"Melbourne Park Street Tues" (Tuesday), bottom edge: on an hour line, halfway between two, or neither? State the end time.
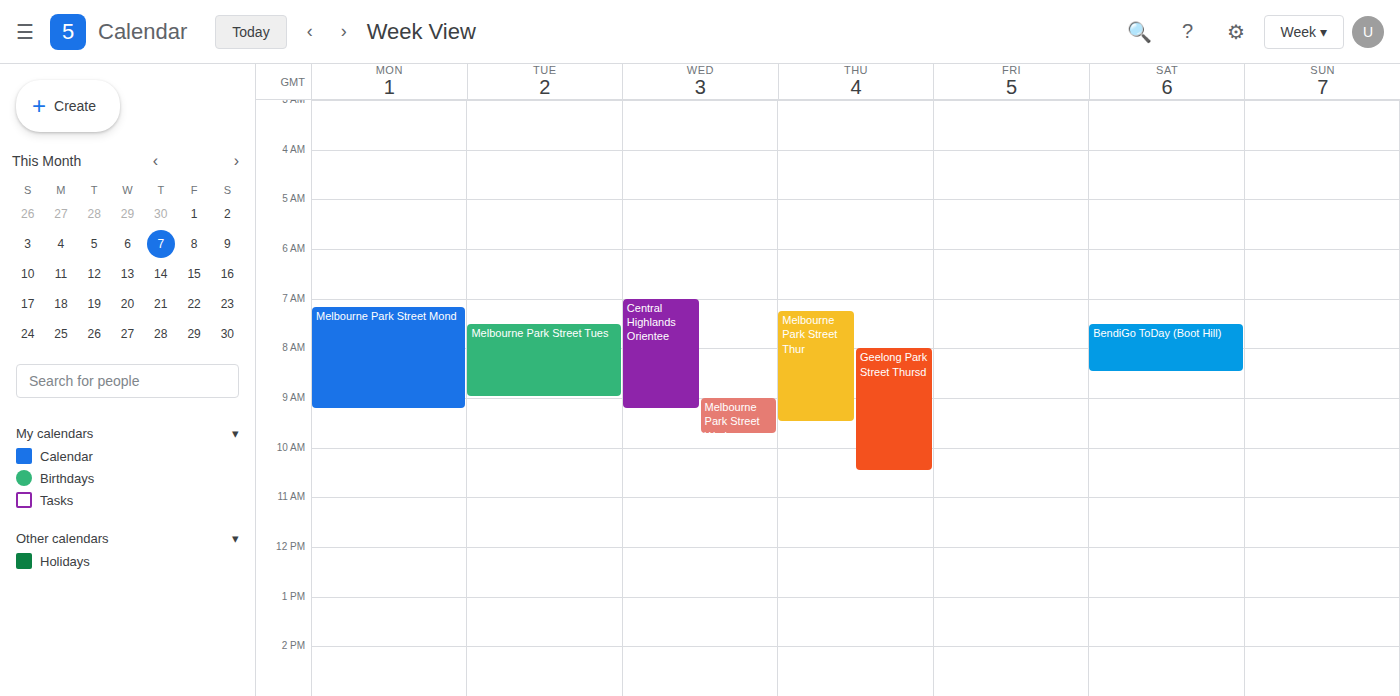
09:00 -- exactly on the 09:00 line.